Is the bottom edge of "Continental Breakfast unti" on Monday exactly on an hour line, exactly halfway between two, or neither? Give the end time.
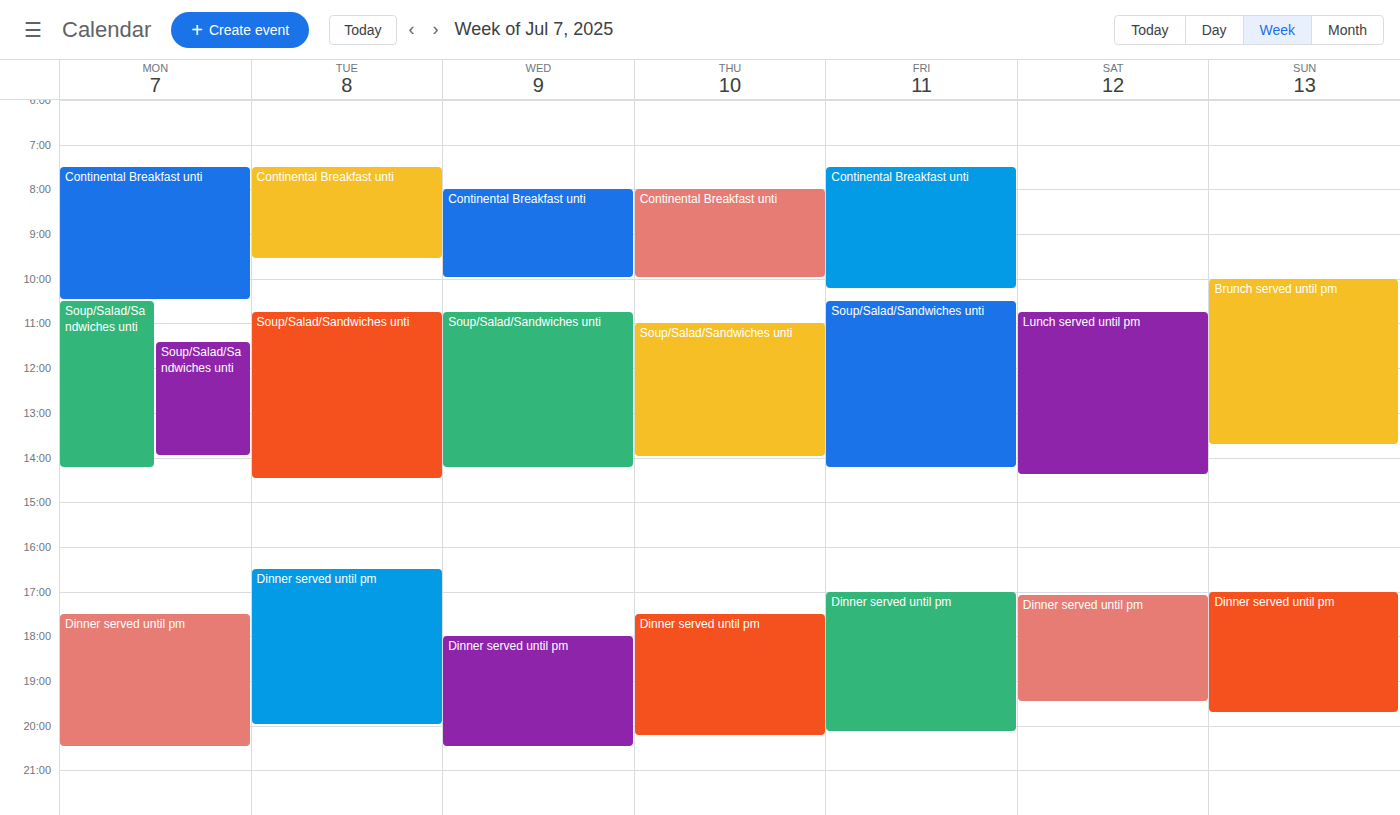
10:30 AM -- halfway between the 10 AM and 11 AM lines.